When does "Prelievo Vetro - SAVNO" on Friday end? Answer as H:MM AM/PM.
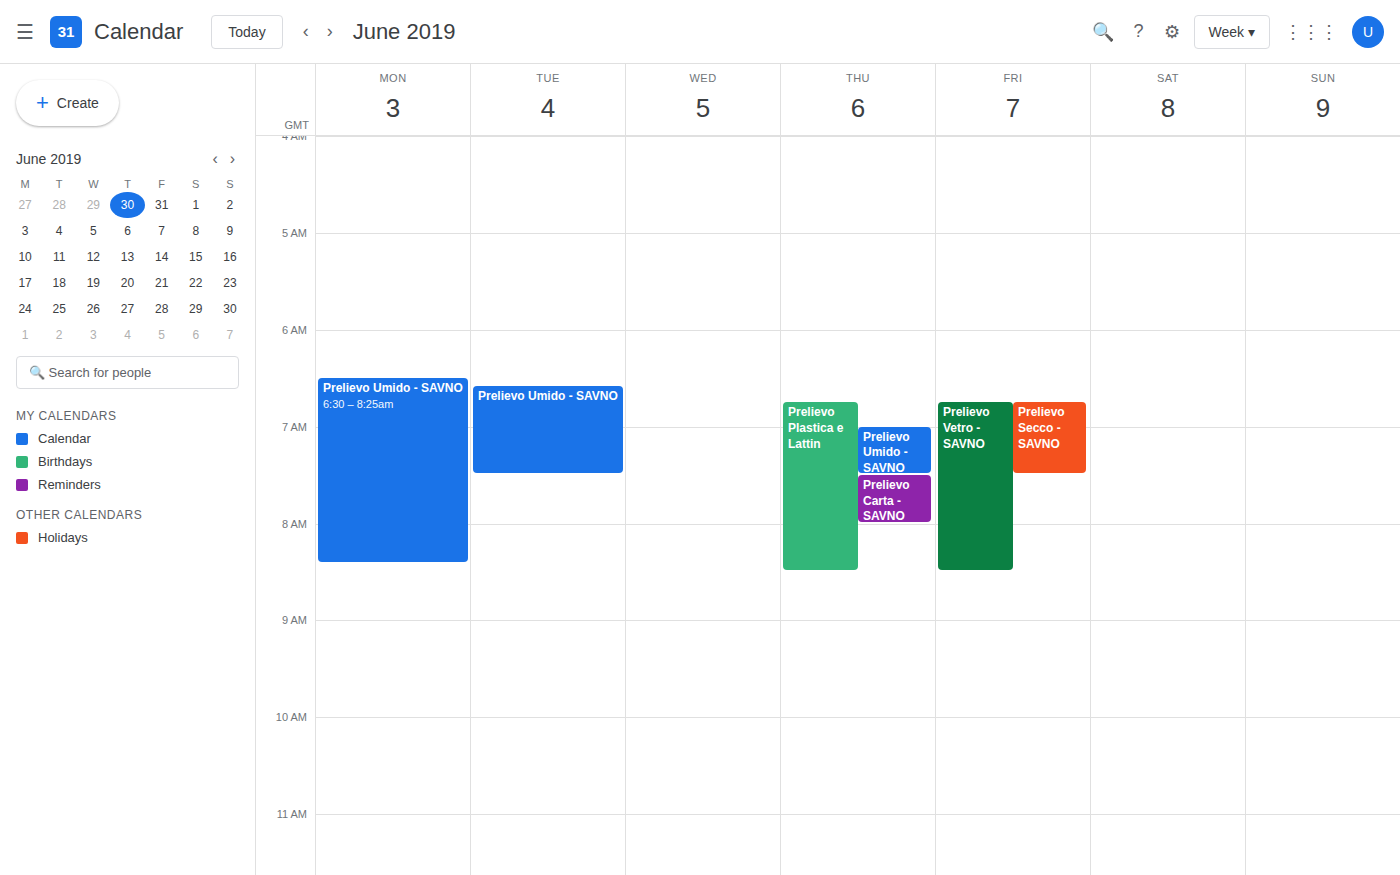
8:30 AM